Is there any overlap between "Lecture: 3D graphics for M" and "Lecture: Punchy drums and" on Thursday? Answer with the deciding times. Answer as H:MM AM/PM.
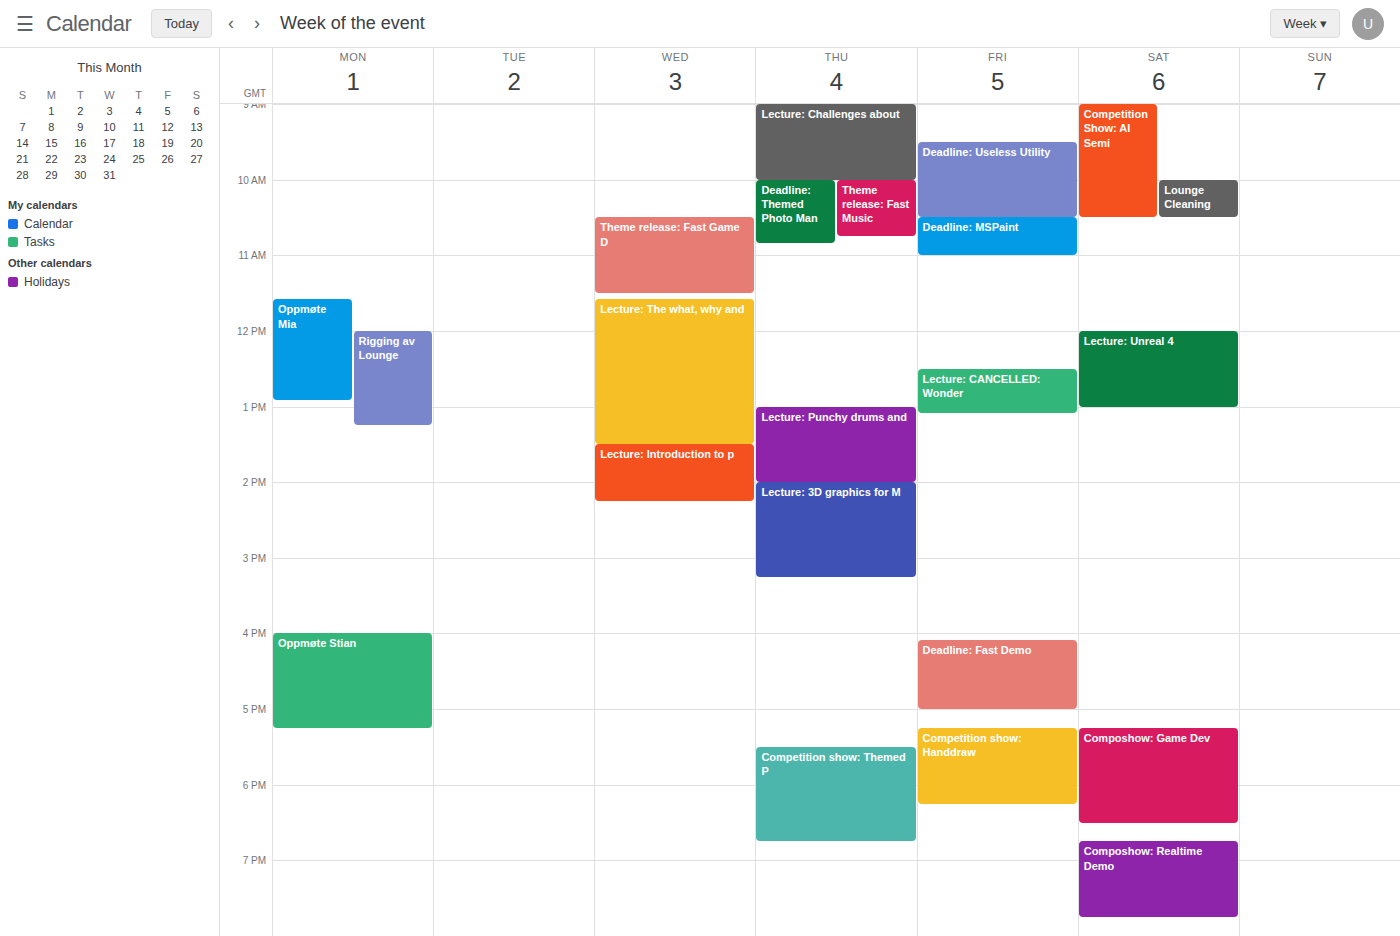
"Lecture: Punchy drums and" ends at 2:00 PM, exactly when "Lecture: 3D graphics for M" starts -- they touch but do not overlap.